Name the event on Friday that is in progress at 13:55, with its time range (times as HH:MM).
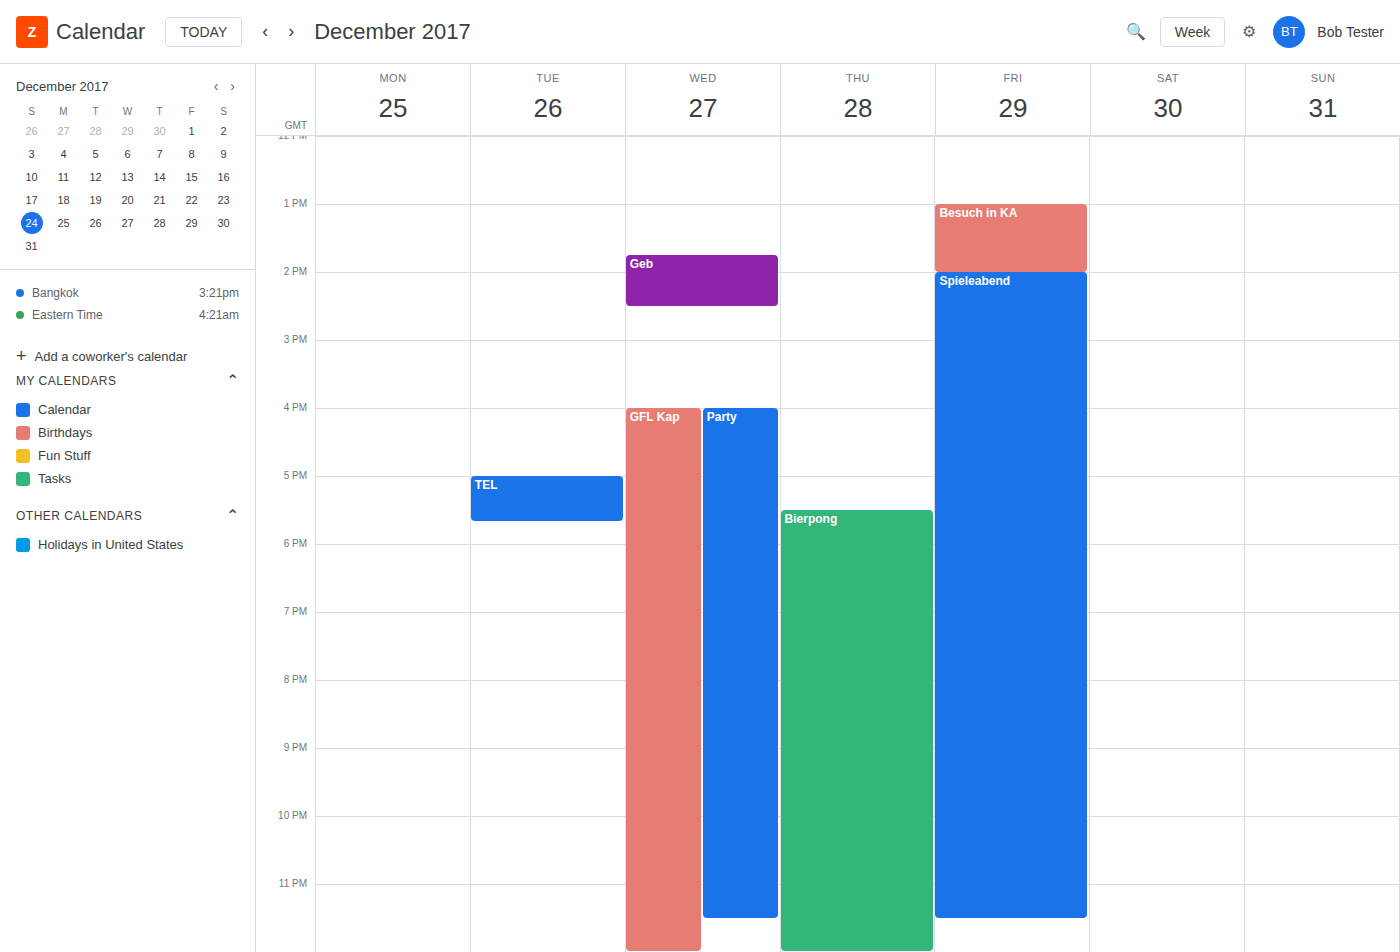
"Besuch in KA", 13:00 to 14:00